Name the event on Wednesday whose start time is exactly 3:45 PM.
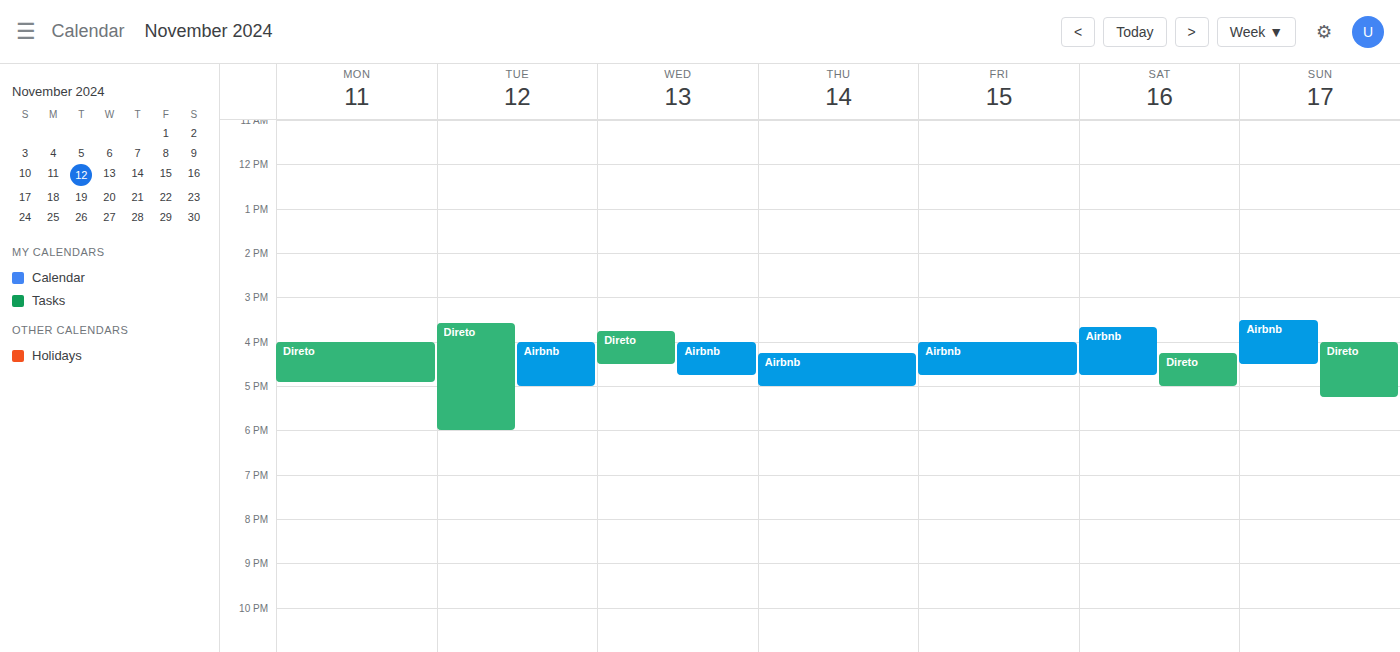
"Direto"